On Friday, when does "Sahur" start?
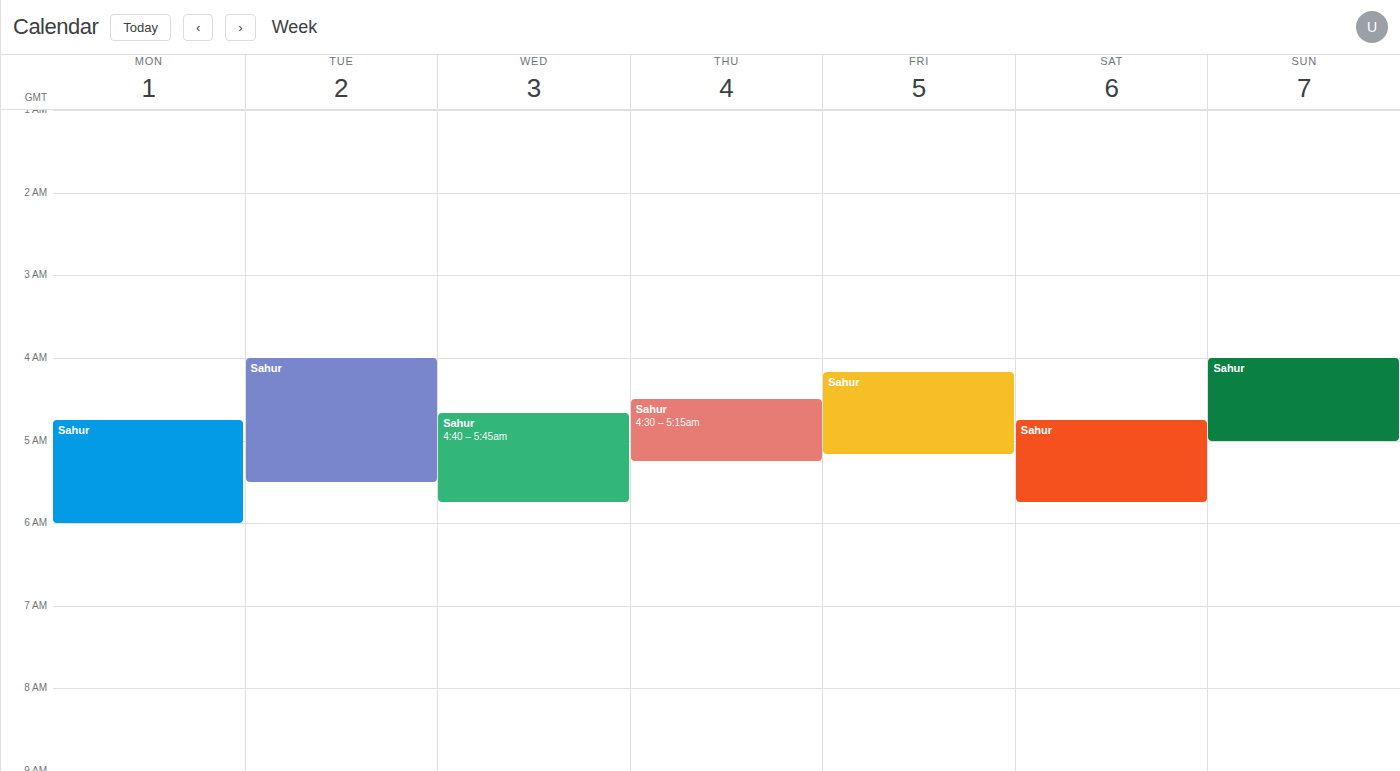
4:10 AM